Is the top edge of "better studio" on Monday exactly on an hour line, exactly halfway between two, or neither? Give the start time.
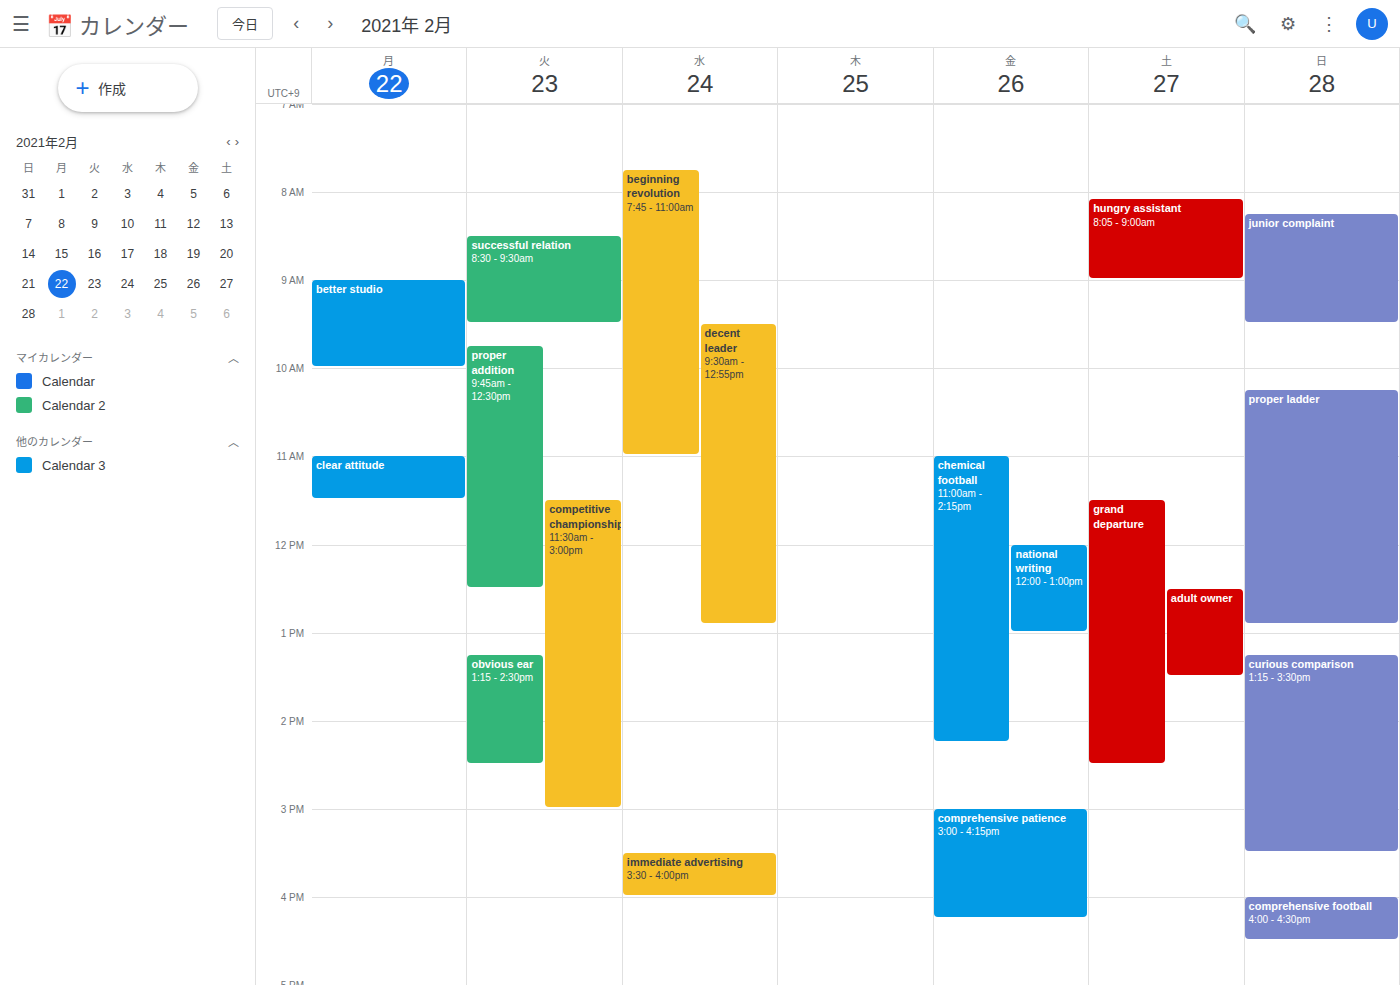
09:00 -- exactly on the 09:00 line.